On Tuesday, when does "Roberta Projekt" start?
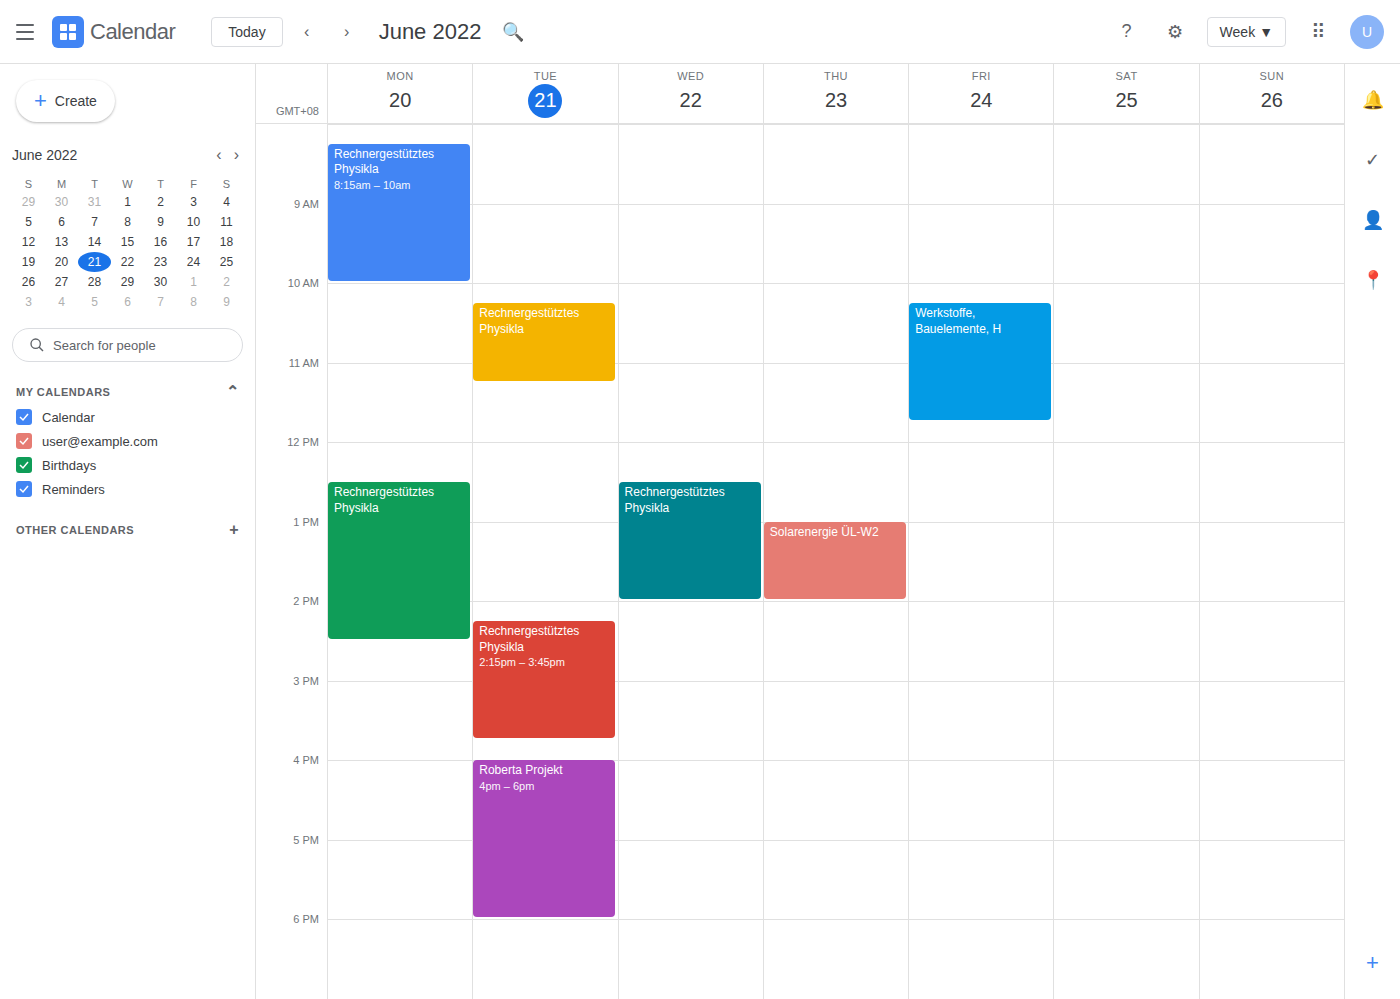
4:00 PM